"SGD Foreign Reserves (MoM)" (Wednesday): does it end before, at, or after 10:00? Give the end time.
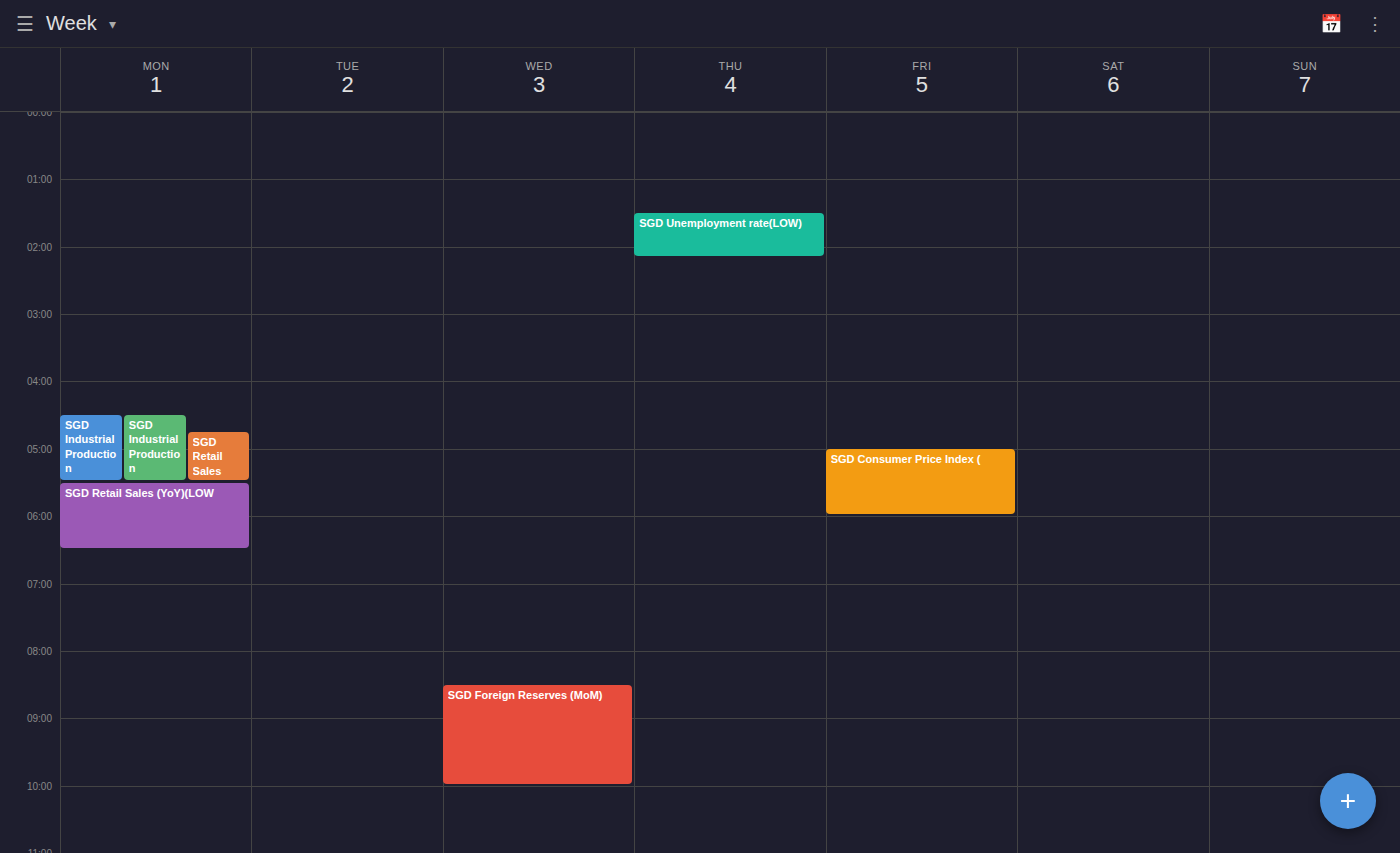
10:00 -- exactly at 10:00, on the 10:00 line.